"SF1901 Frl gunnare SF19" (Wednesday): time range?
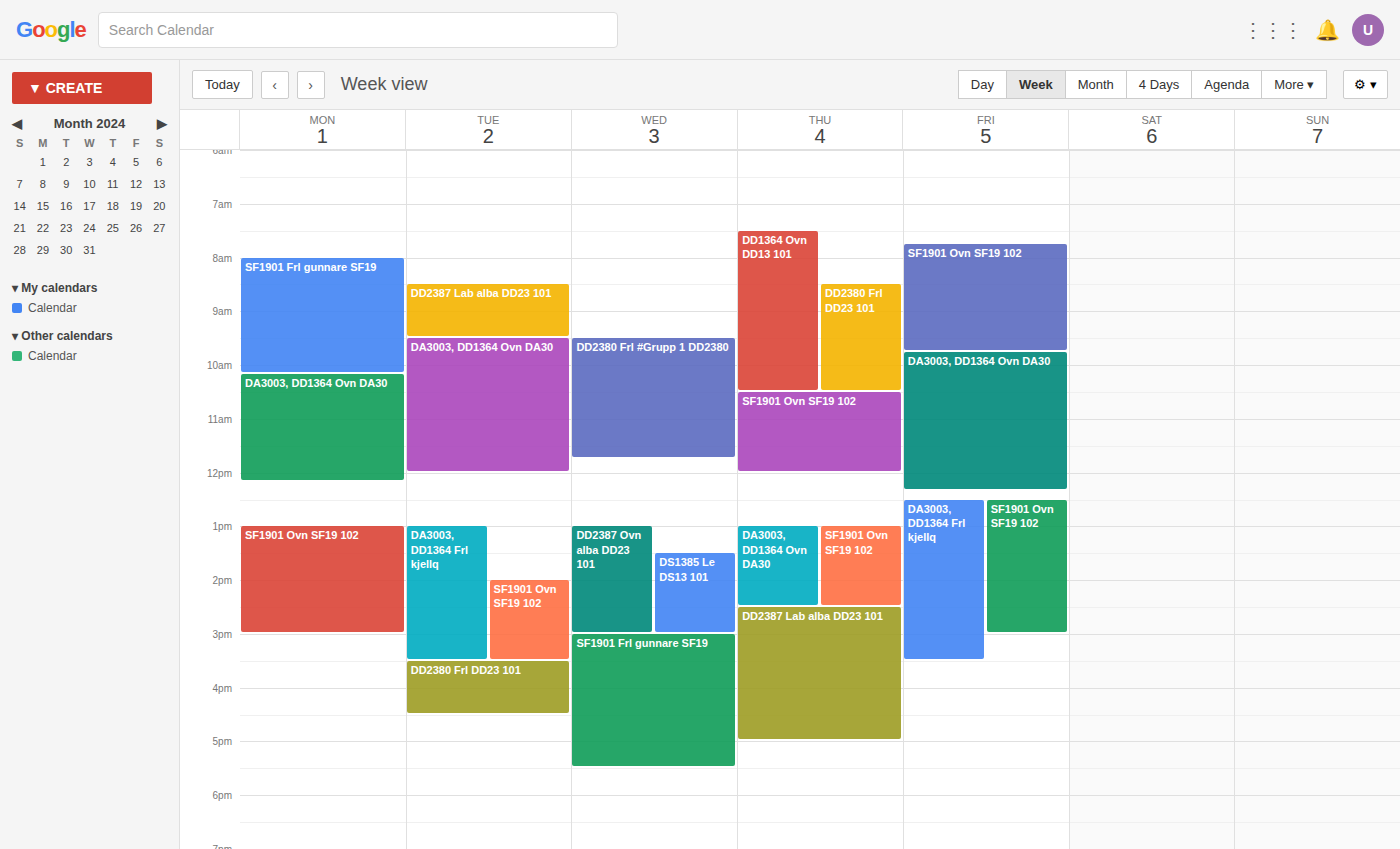
3:00 PM to 5:30 PM